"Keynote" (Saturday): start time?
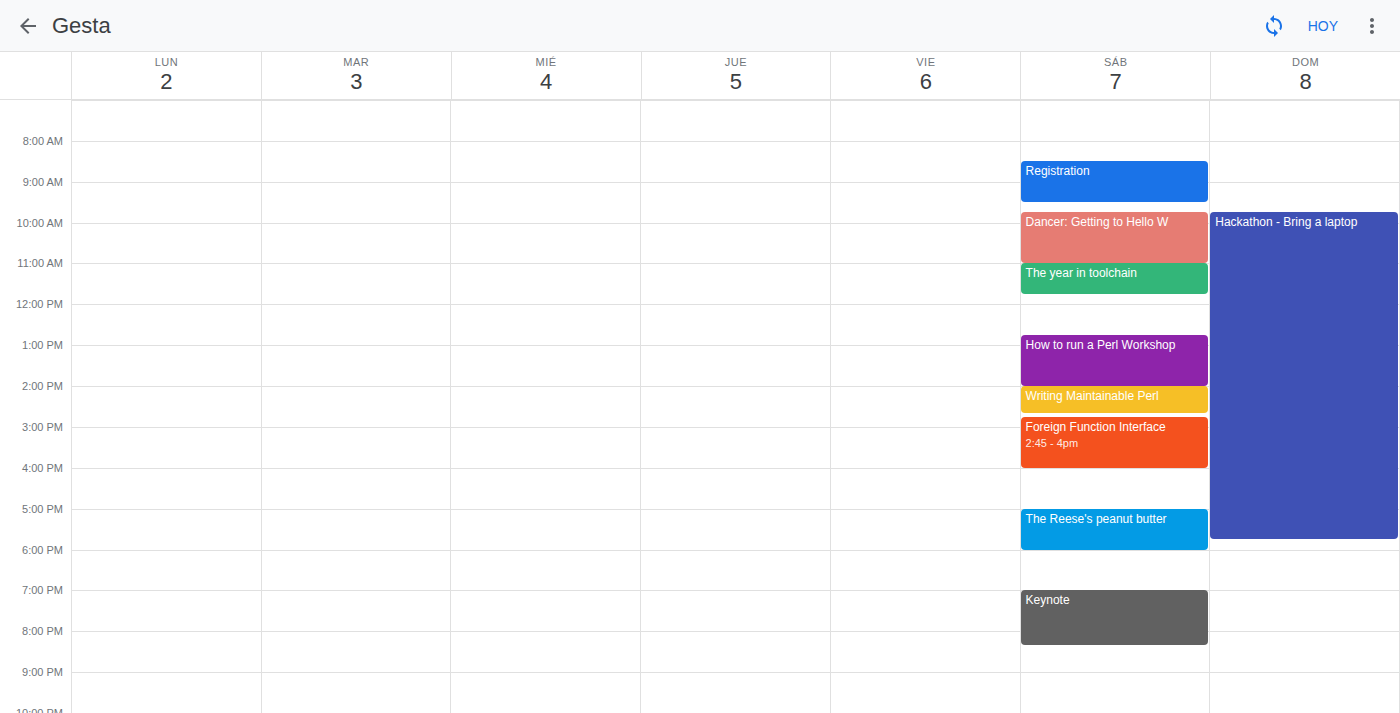
7:00 PM